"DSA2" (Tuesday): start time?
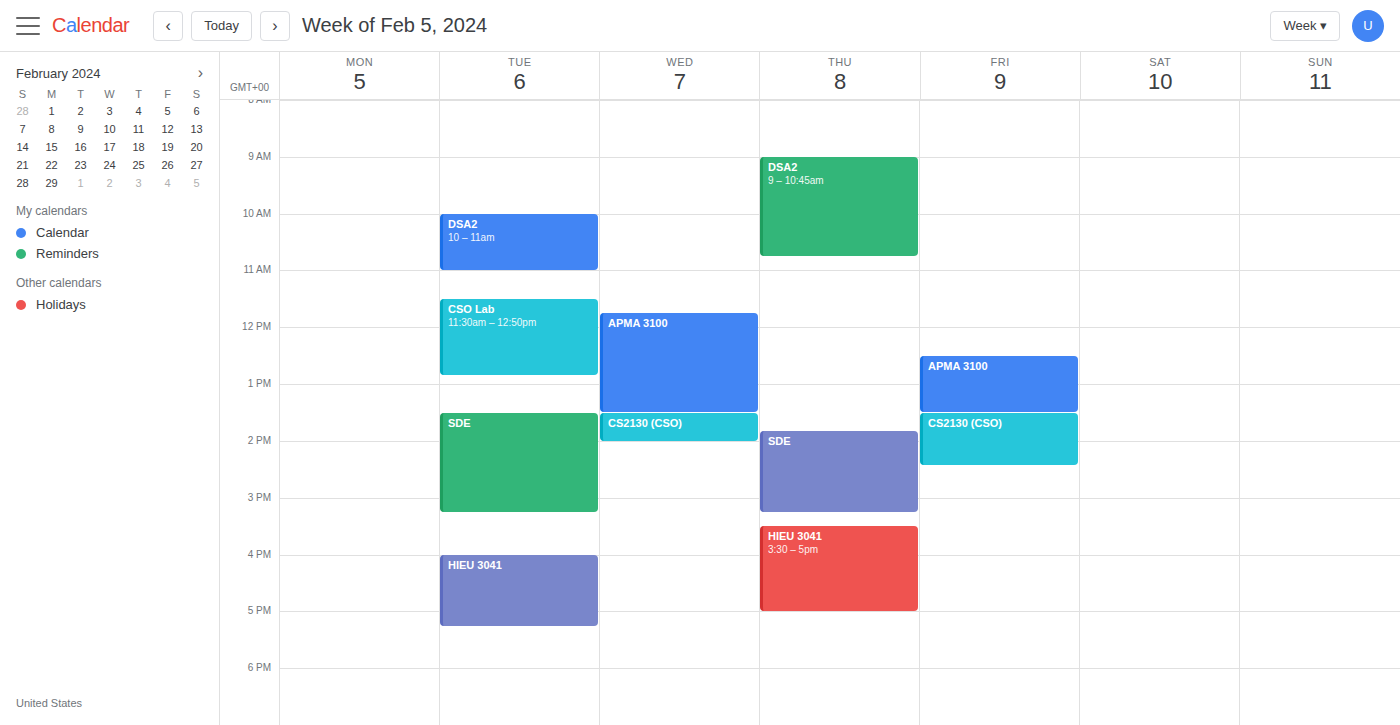
10:00 AM